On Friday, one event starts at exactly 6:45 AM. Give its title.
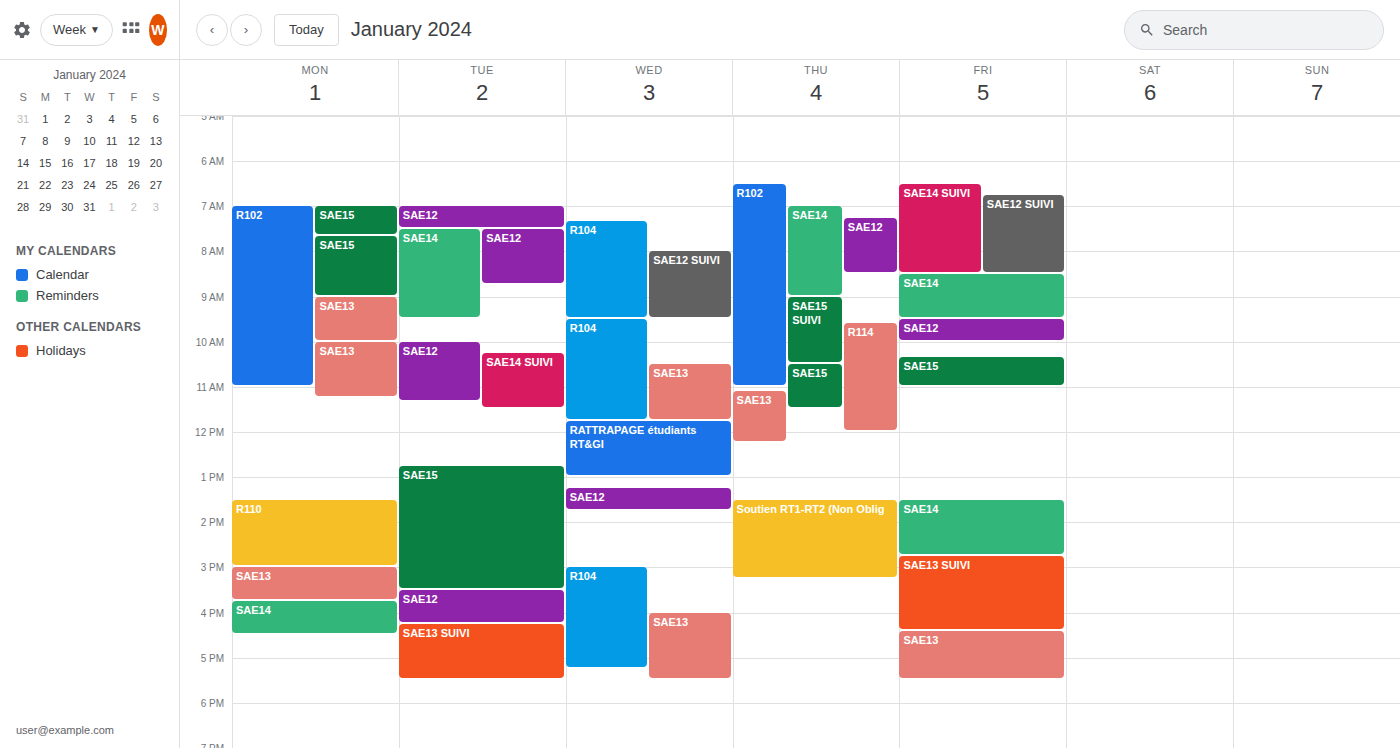
"SAE12 SUIVI"